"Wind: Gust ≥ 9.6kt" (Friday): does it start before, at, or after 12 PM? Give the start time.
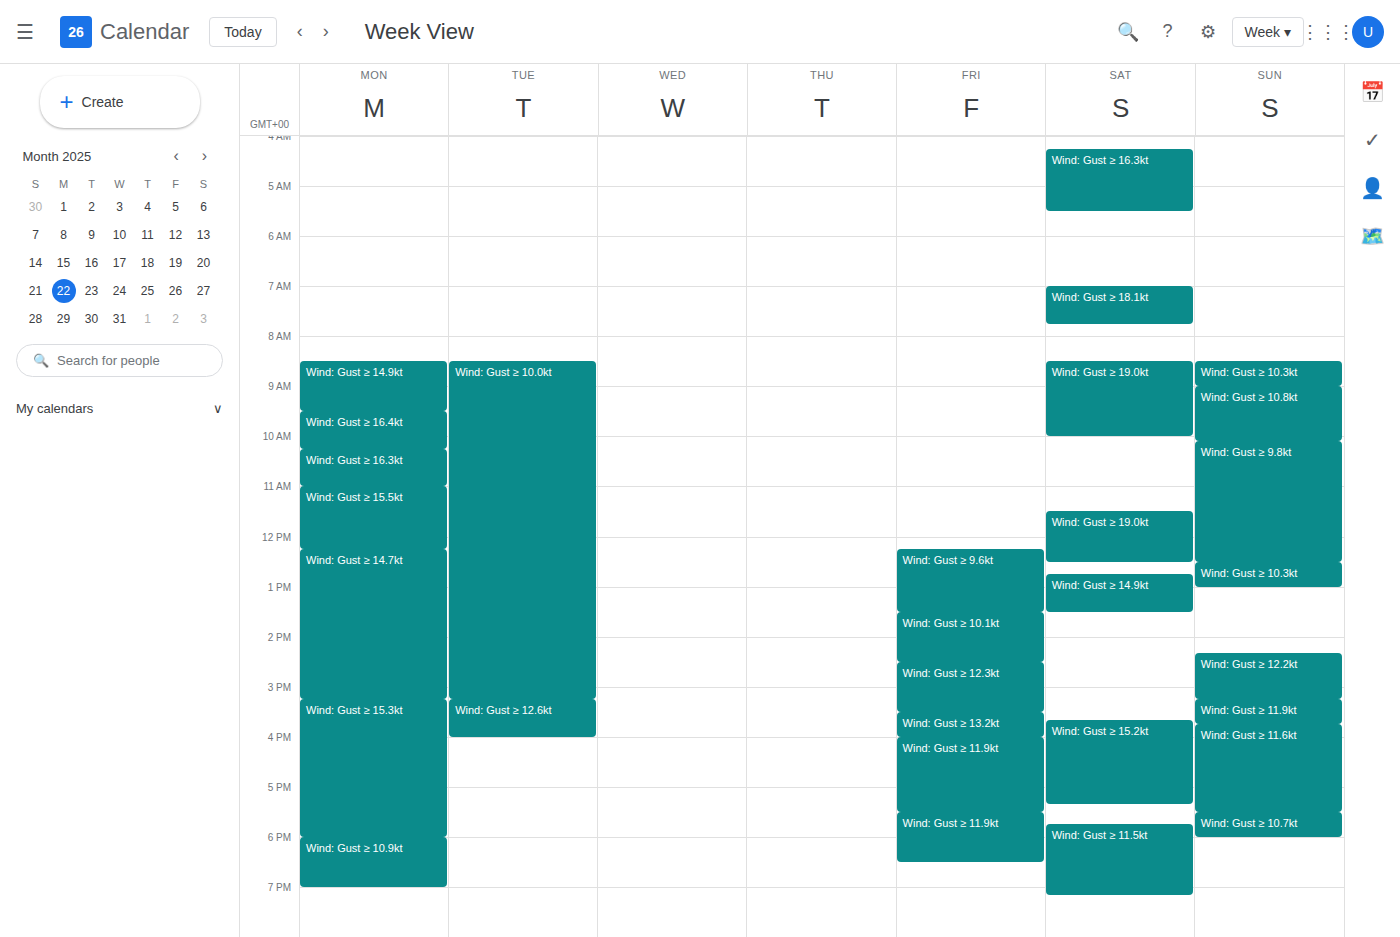
12:15 PM -- after 12 PM, 15 minutes below the 12 PM line.